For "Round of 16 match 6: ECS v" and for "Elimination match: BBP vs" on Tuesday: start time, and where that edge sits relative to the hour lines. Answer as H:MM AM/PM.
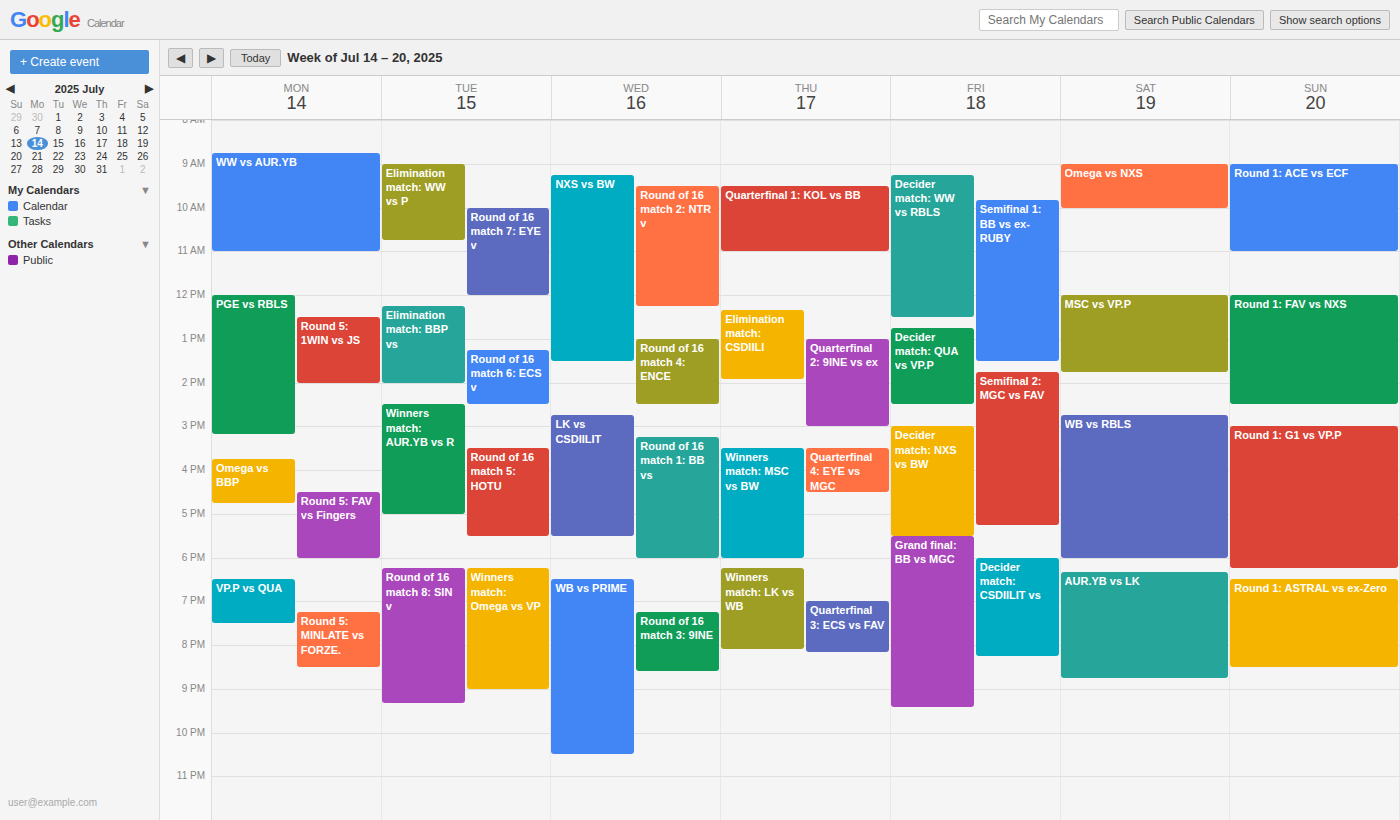
"Round of 16 match 6: ECS v": 1:15 PM, neither: a quarter of the way from the 1 PM line to the 2 PM line. "Elimination match: BBP vs": 12:15 PM, neither: a quarter of the way from the 12 PM line to the 1 PM line.